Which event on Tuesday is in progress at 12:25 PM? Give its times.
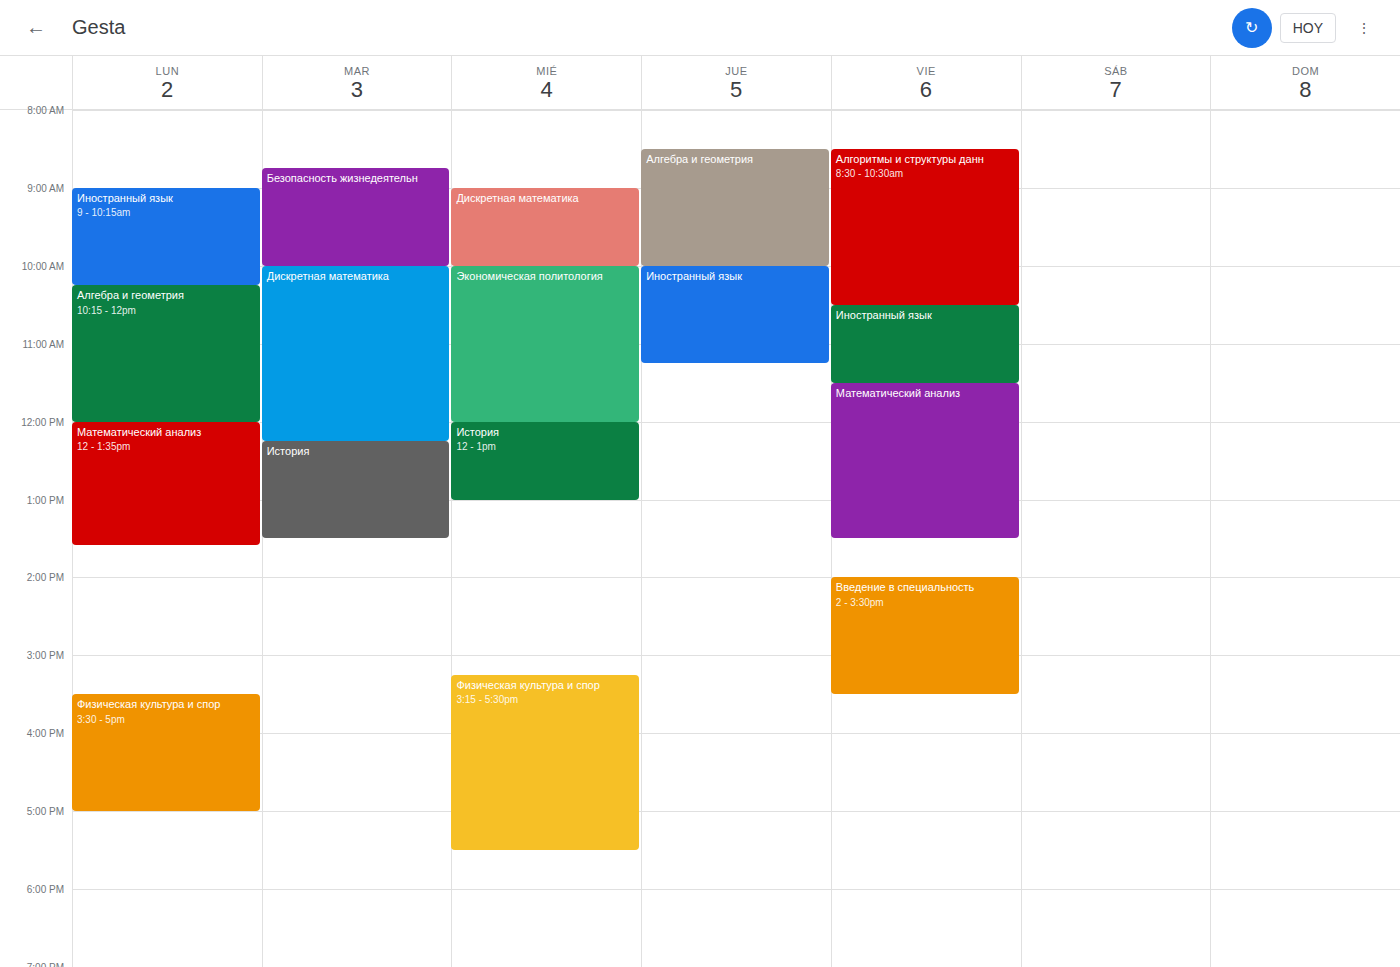
"История", 12:15 PM to 1:30 PM